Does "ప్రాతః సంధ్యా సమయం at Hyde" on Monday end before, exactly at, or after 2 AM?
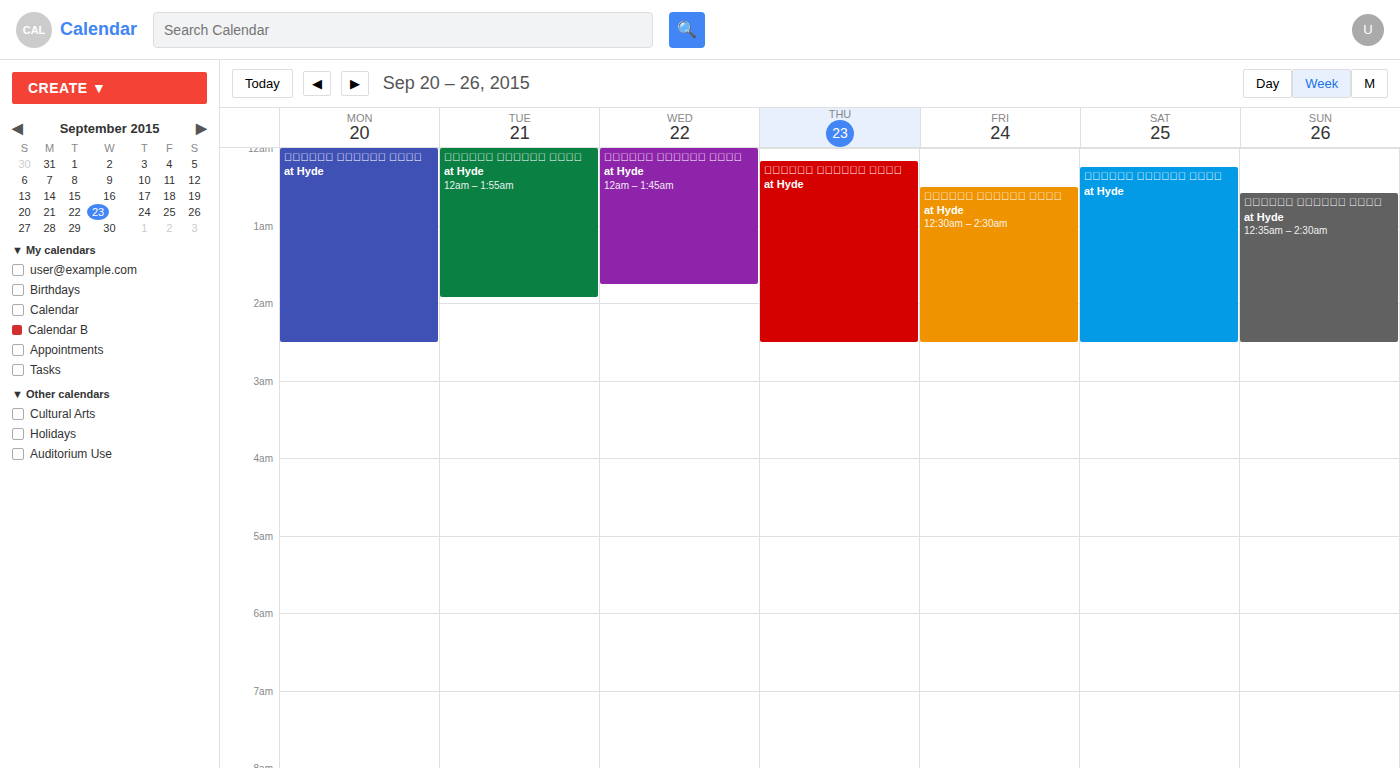
2:30 AM -- after 2 AM, 30 minutes below the 2 AM line.